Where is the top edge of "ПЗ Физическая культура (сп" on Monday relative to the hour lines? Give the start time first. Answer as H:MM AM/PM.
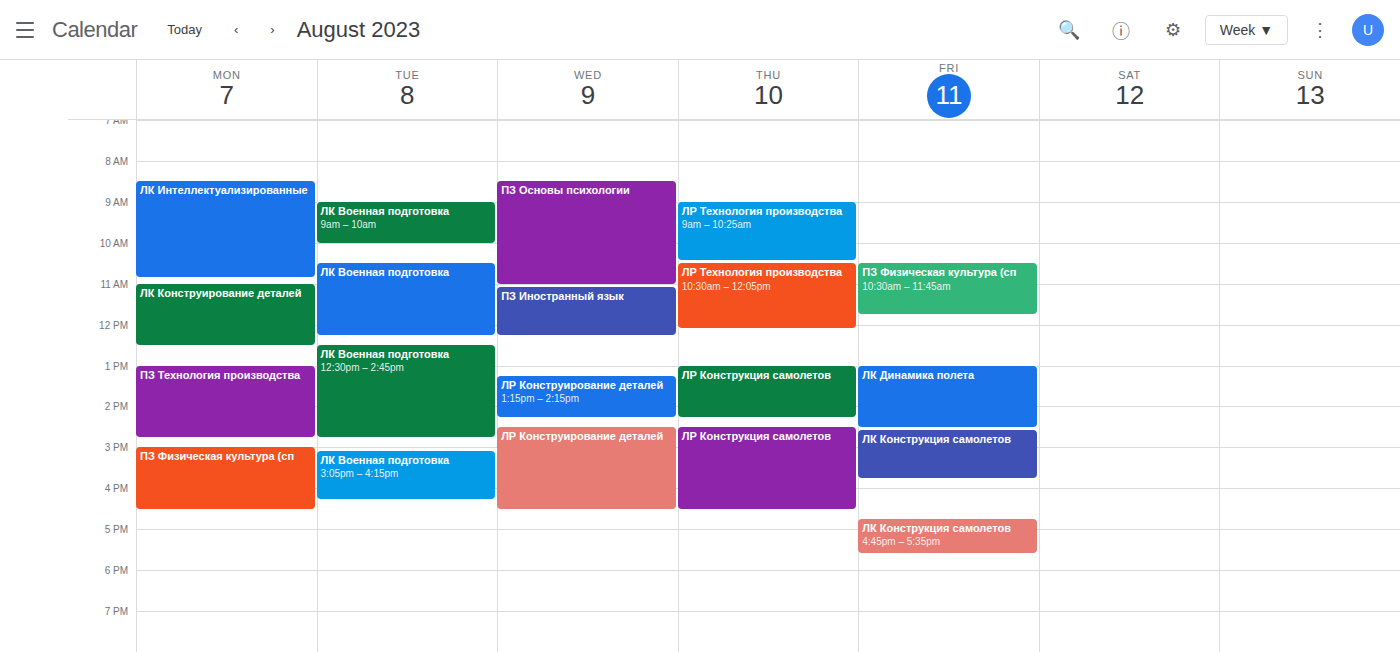
3:00 PM -- exactly on the 3 PM line.